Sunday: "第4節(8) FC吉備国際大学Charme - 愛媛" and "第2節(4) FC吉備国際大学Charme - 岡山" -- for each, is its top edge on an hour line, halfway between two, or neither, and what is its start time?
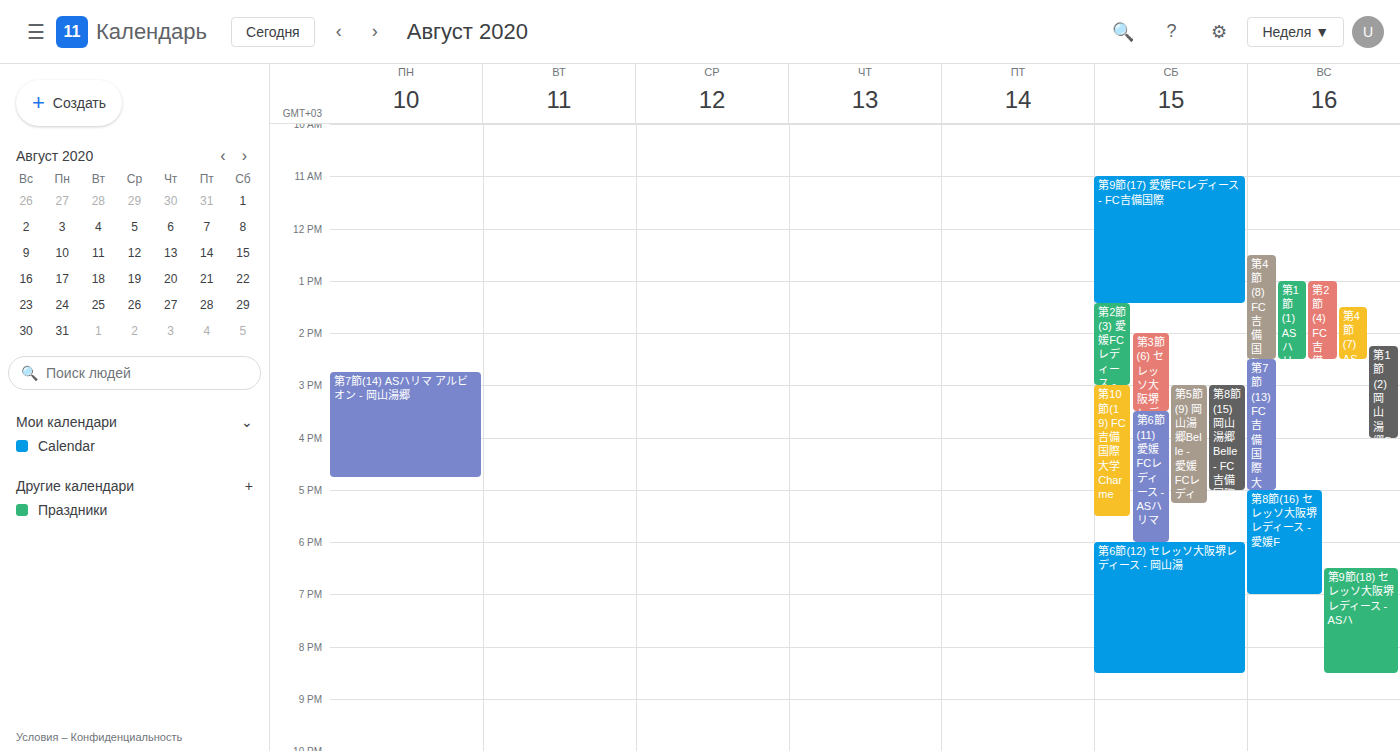
"第4節(8) FC吉備国際大学Charme - 愛媛": 12:30 PM, halfway between the 12 PM and 1 PM lines. "第2節(4) FC吉備国際大学Charme - 岡山": 1:00 PM, exactly on the 1 PM line.